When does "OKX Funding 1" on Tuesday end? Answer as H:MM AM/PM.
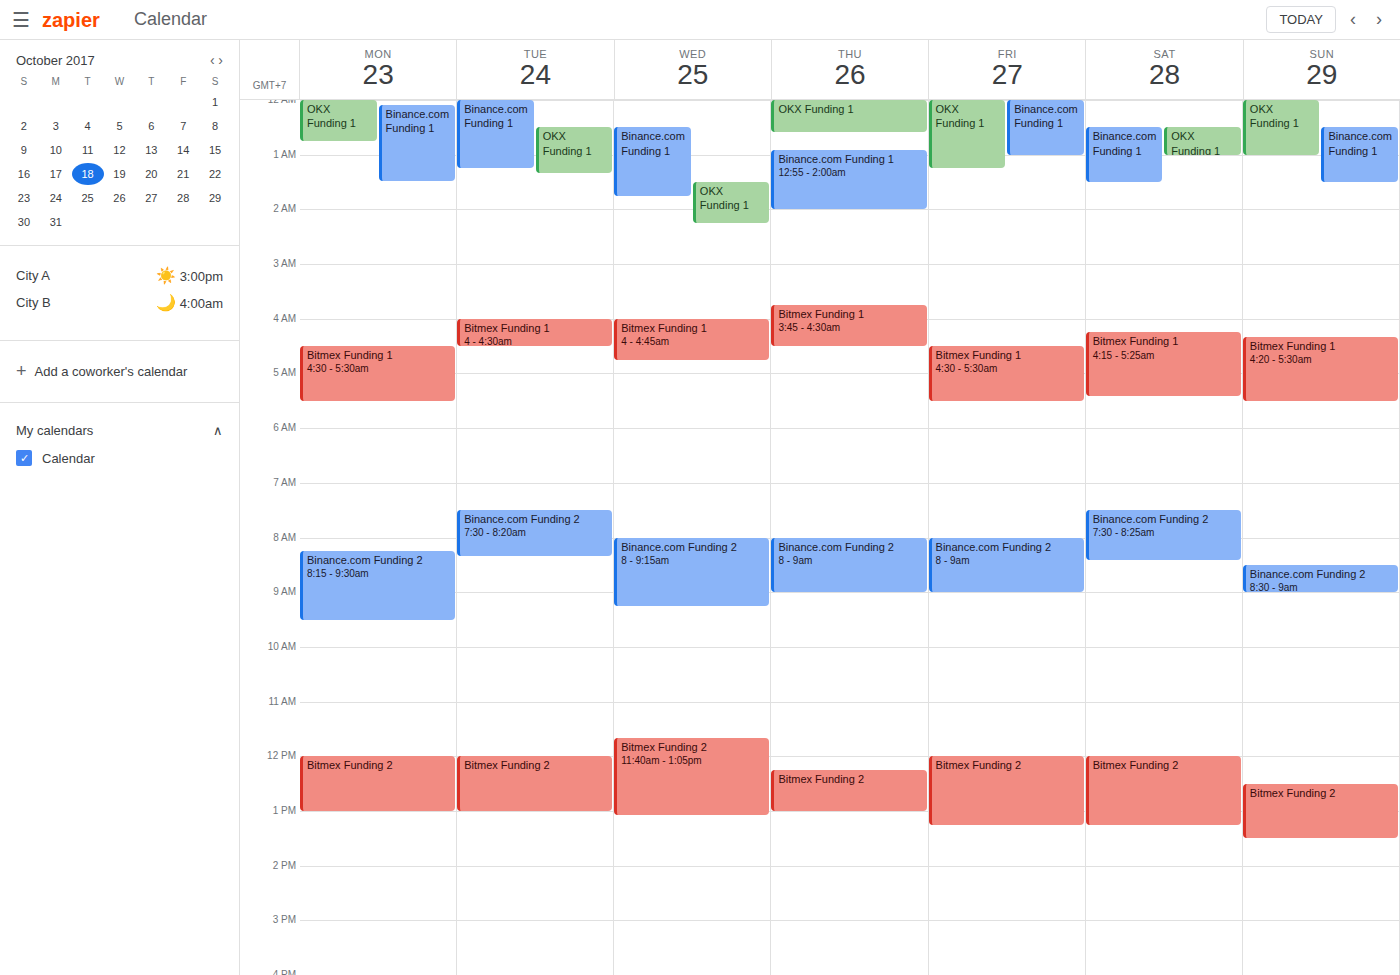
1:20 AM